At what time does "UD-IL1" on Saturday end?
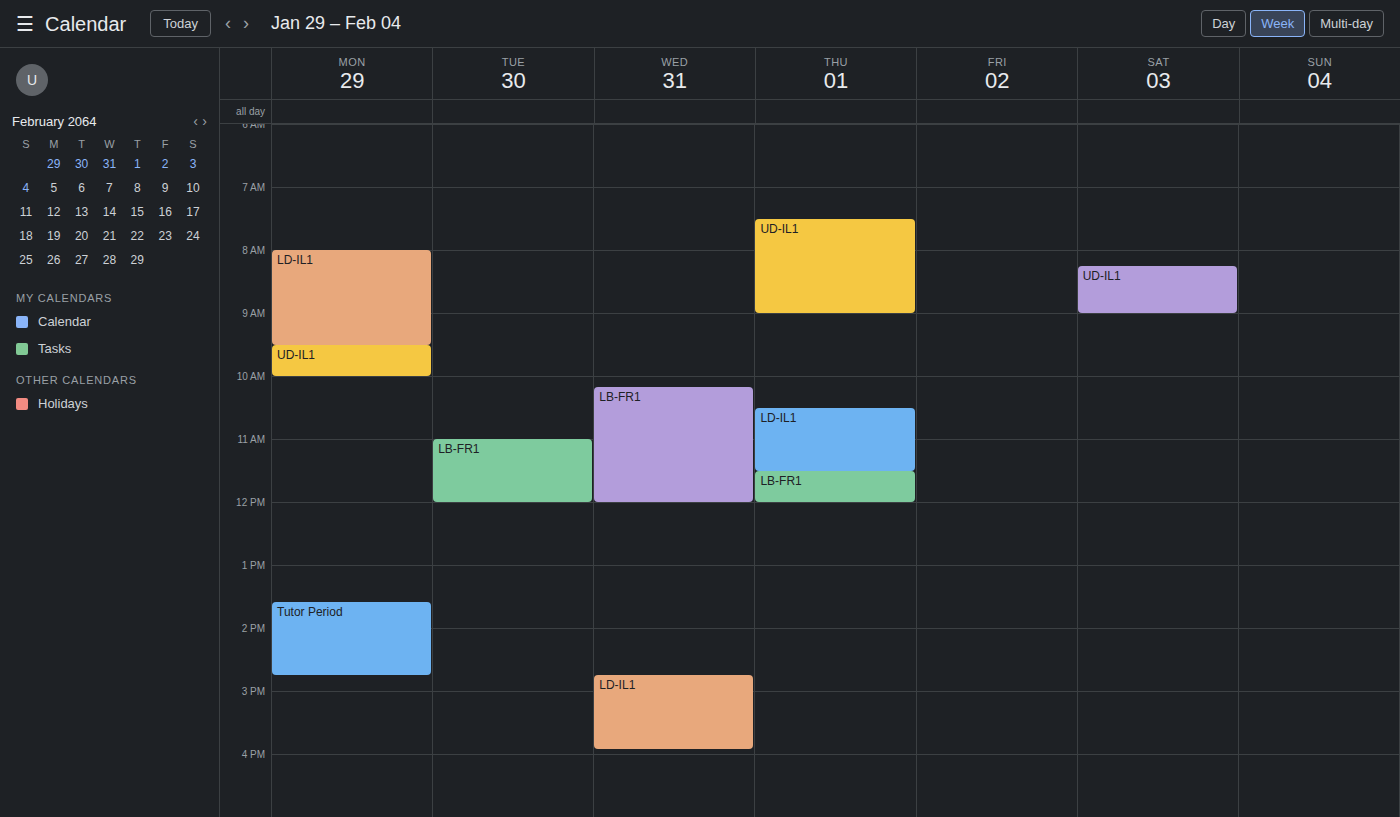
9:00 AM